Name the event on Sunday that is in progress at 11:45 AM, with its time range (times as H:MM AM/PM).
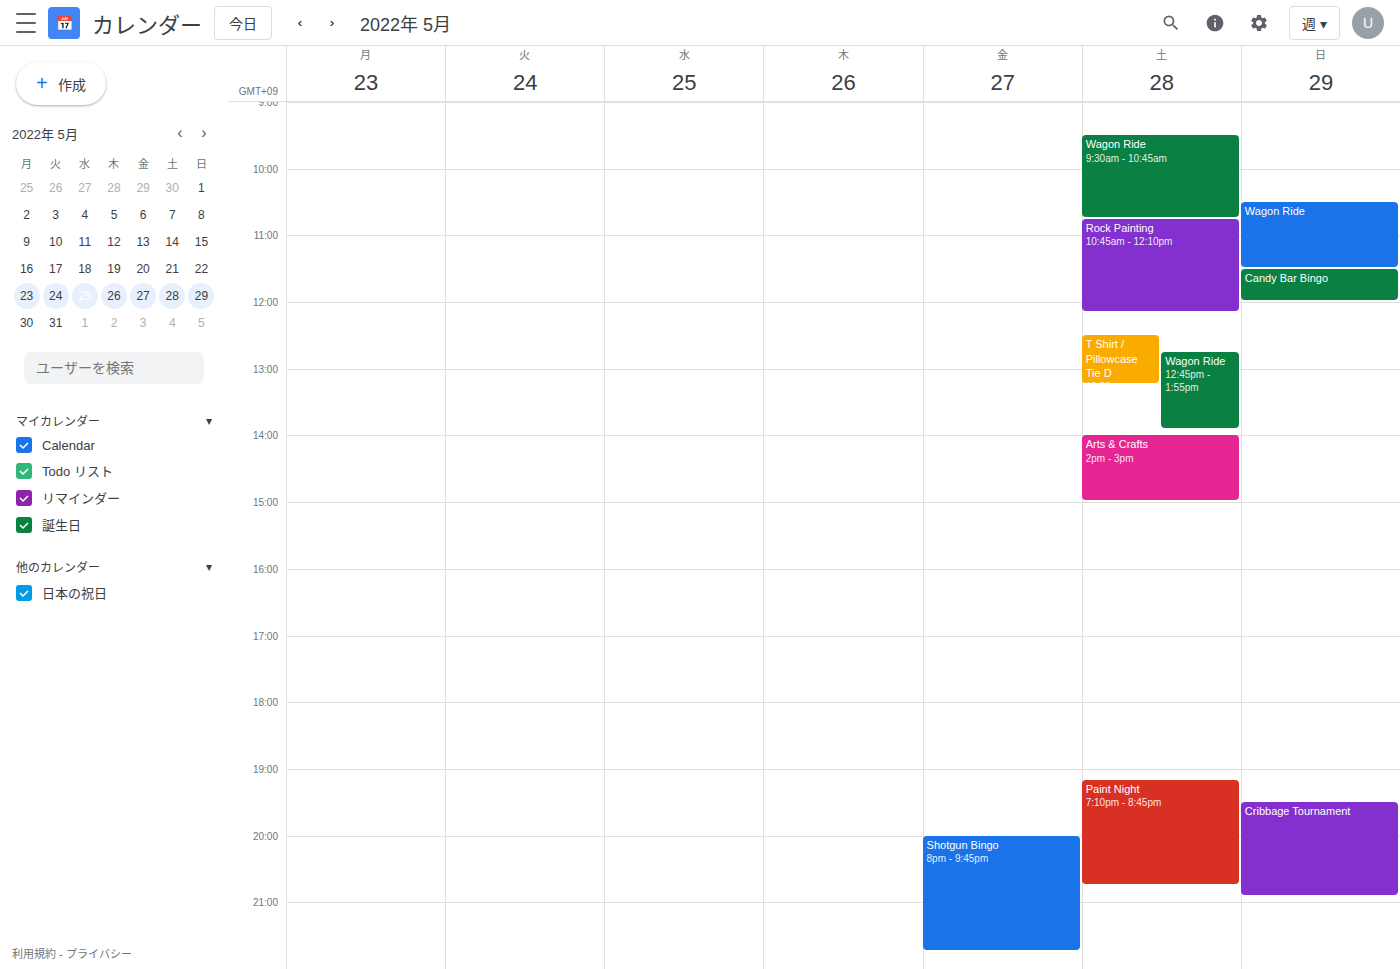
"Candy Bar Bingo", 11:30 AM to 12:00 PM